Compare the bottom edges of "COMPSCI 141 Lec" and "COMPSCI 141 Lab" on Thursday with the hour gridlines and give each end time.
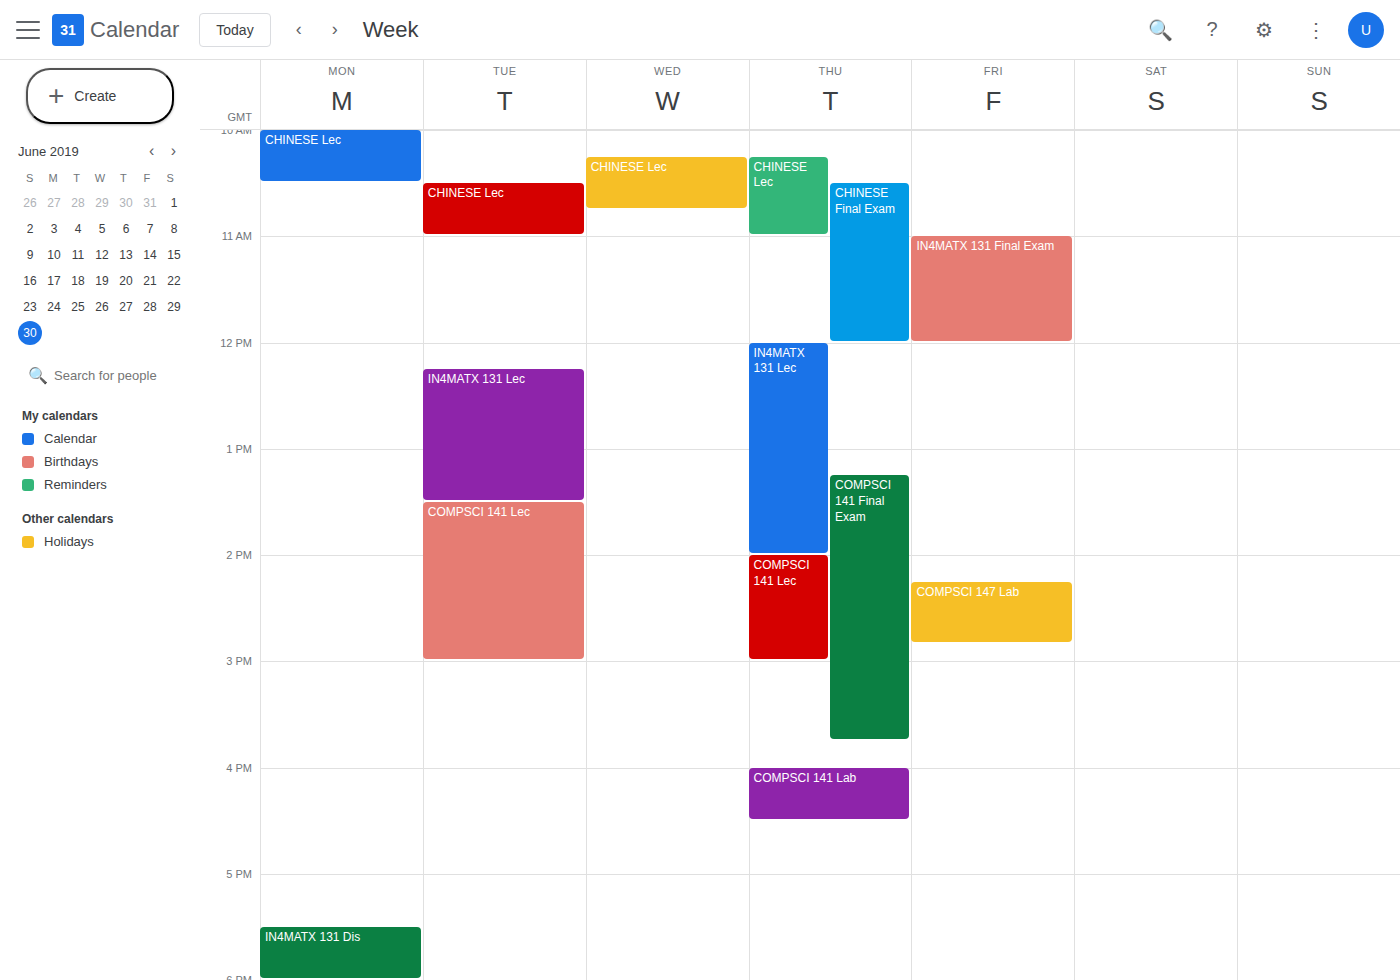
"COMPSCI 141 Lec": 15:00, exactly on the 15:00 line. "COMPSCI 141 Lab": 16:30, halfway between the 16:00 and 17:00 lines.